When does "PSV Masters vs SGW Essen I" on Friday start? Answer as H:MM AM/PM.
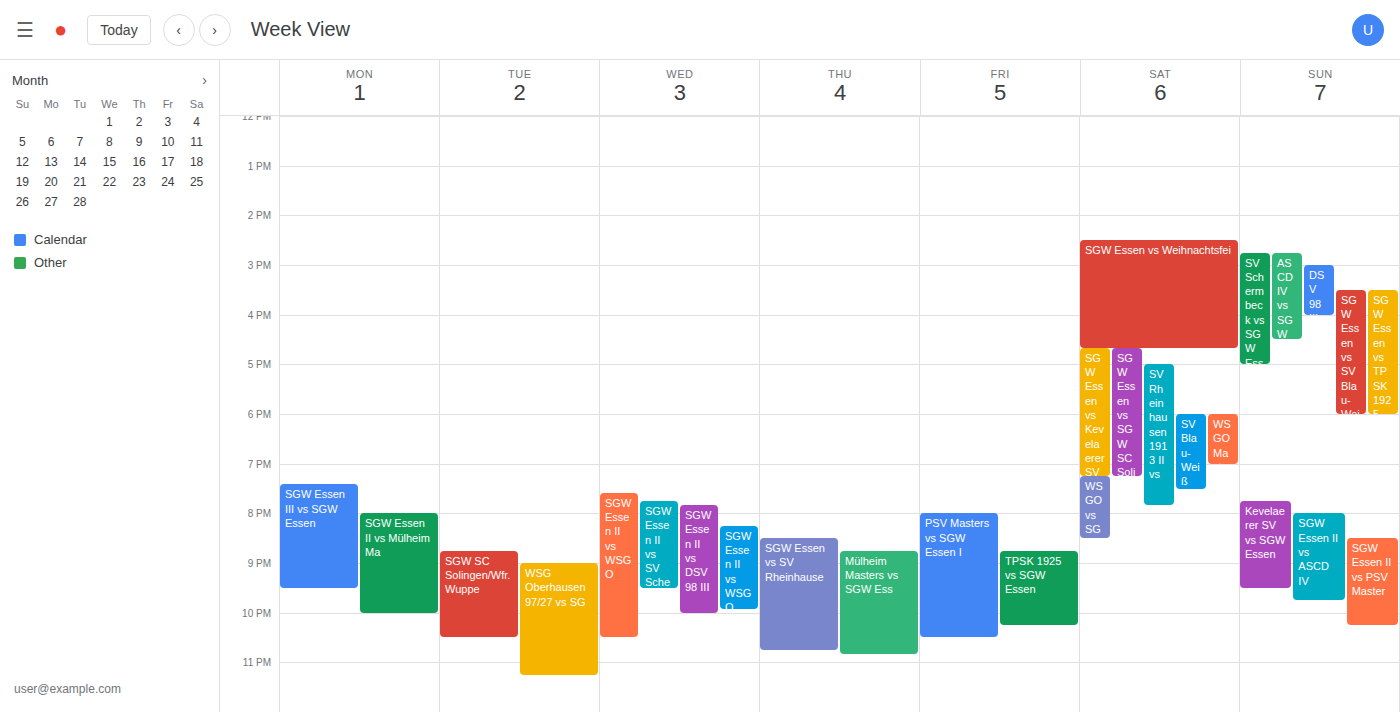
8:00 PM